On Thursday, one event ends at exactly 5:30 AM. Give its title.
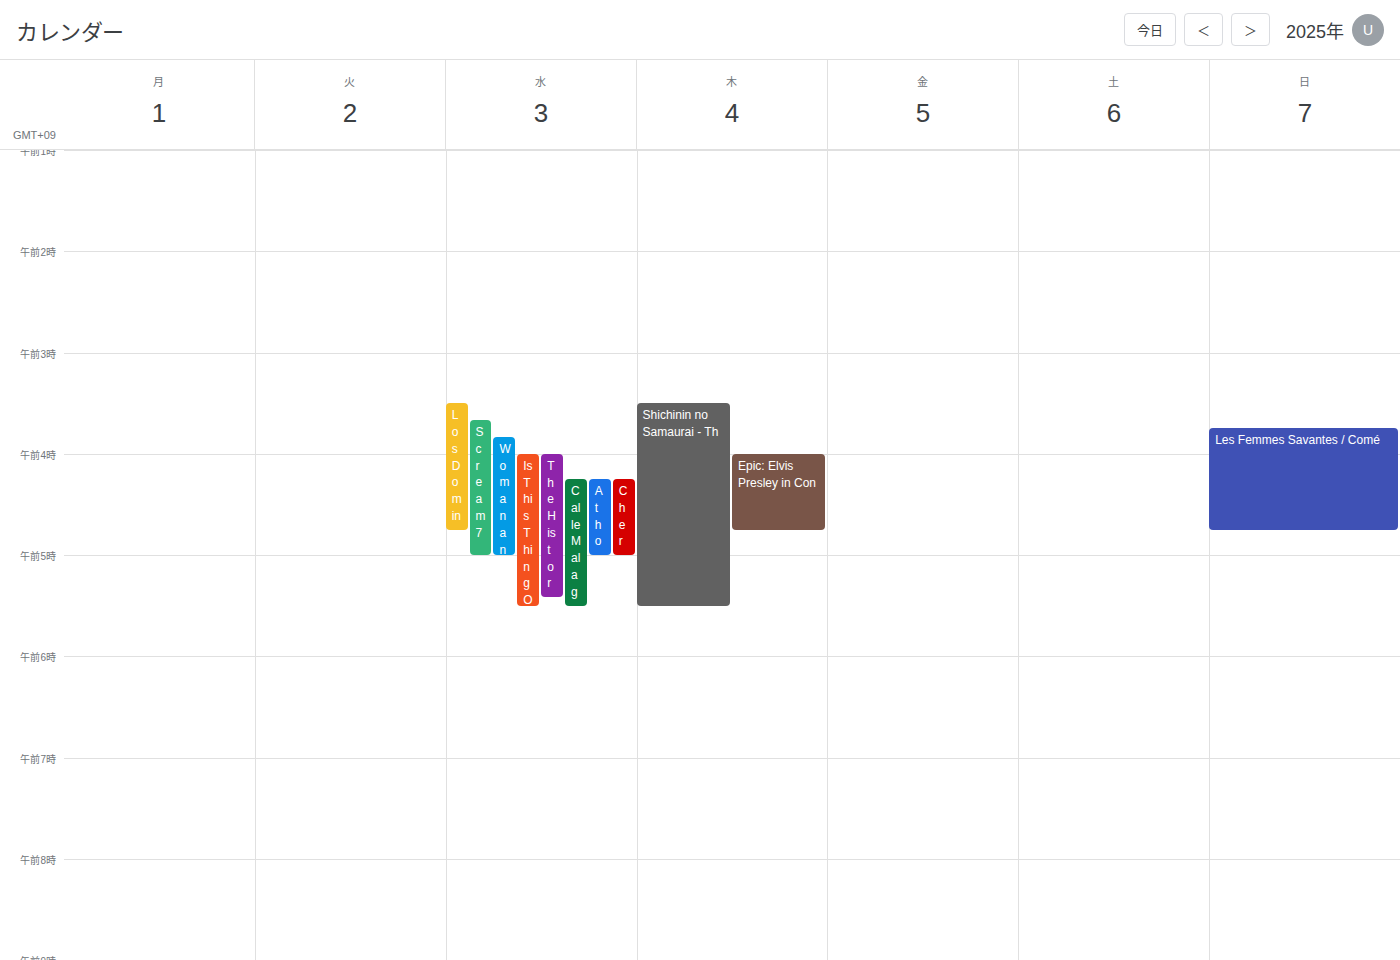
"Shichinin no Samaurai - Th"